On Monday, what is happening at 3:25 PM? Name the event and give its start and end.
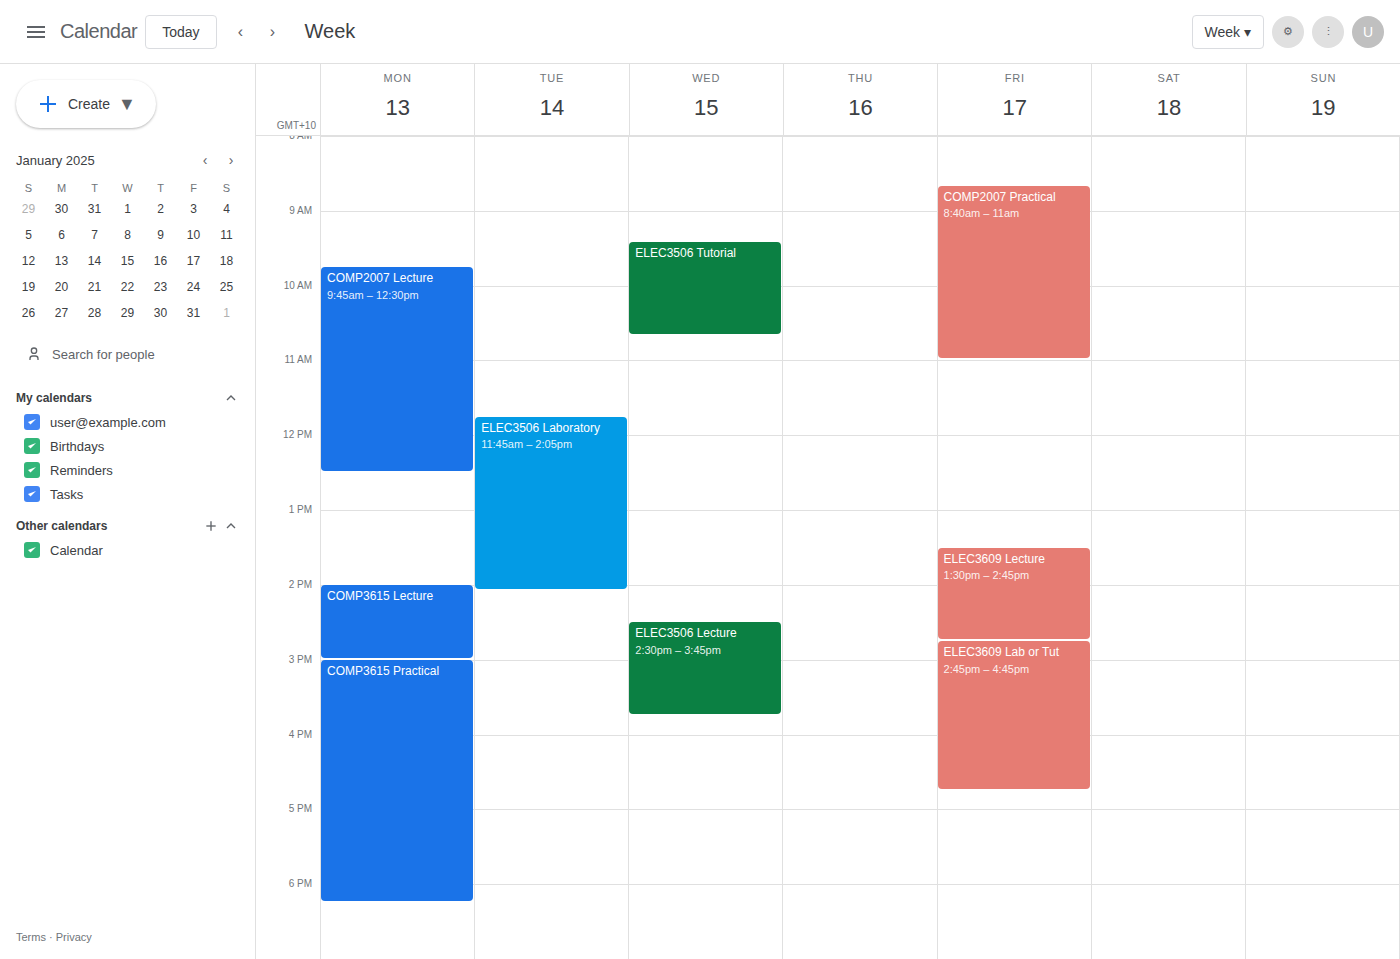
"COMP3615 Practical", 3:00 PM to 6:15 PM